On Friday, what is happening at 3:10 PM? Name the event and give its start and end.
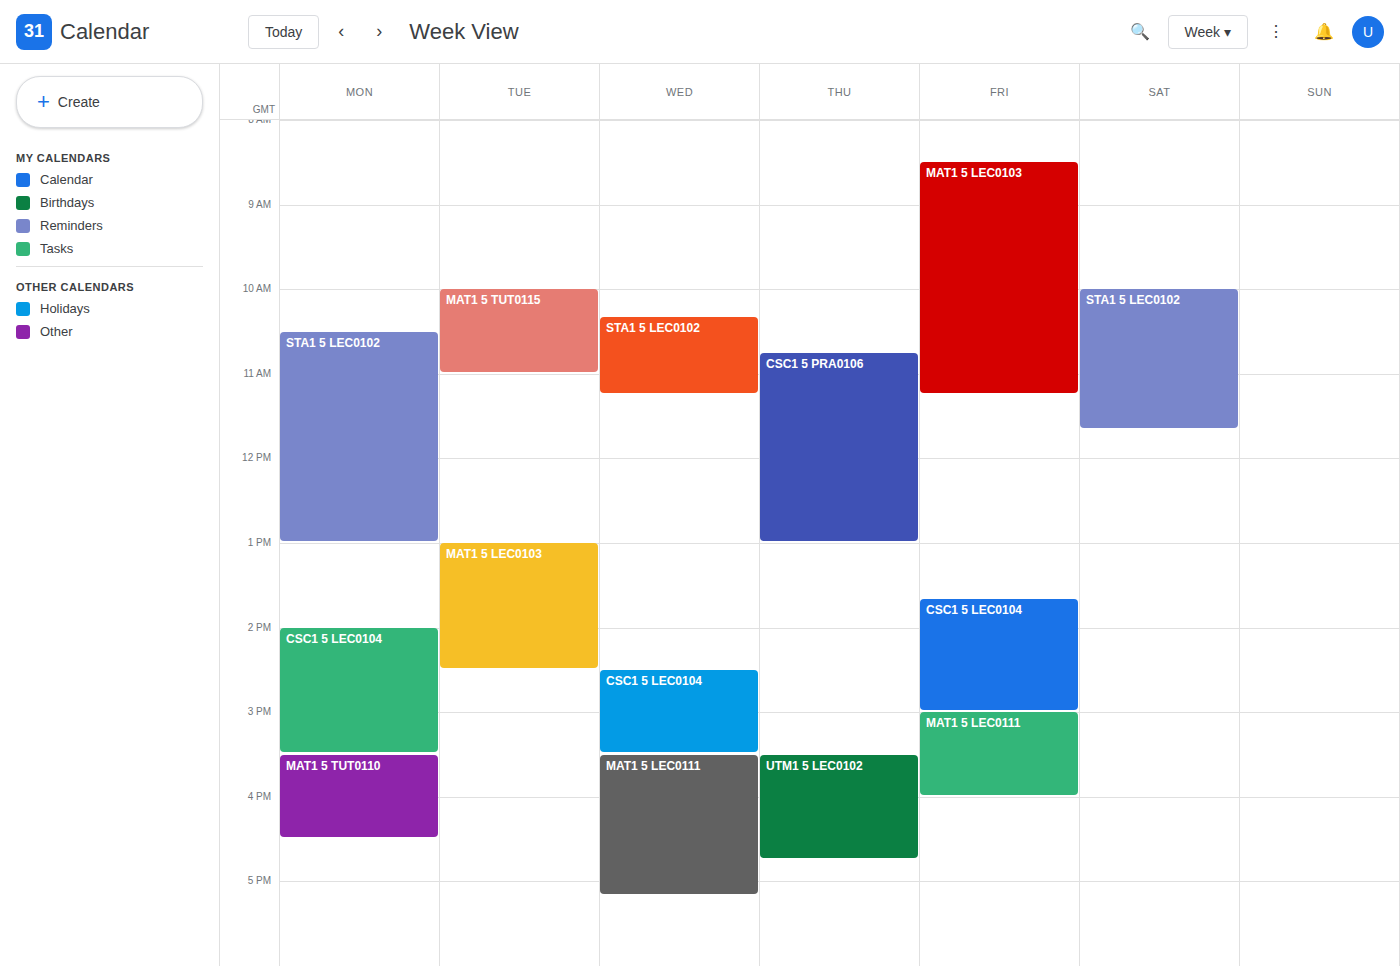
"MAT1 5 LEC0111", 3:00 PM to 4:00 PM